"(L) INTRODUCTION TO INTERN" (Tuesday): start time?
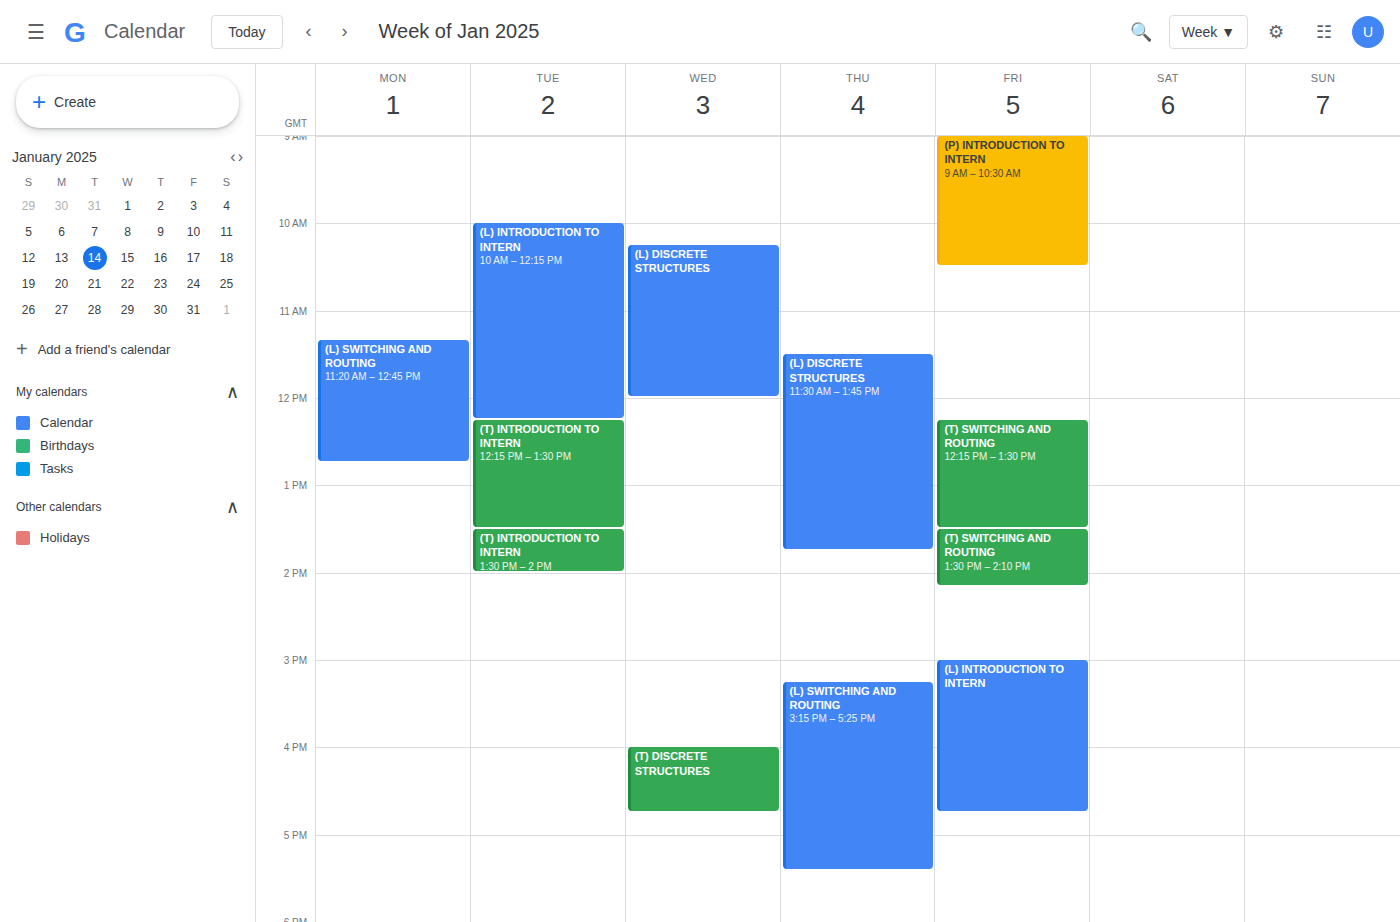
10:00 AM